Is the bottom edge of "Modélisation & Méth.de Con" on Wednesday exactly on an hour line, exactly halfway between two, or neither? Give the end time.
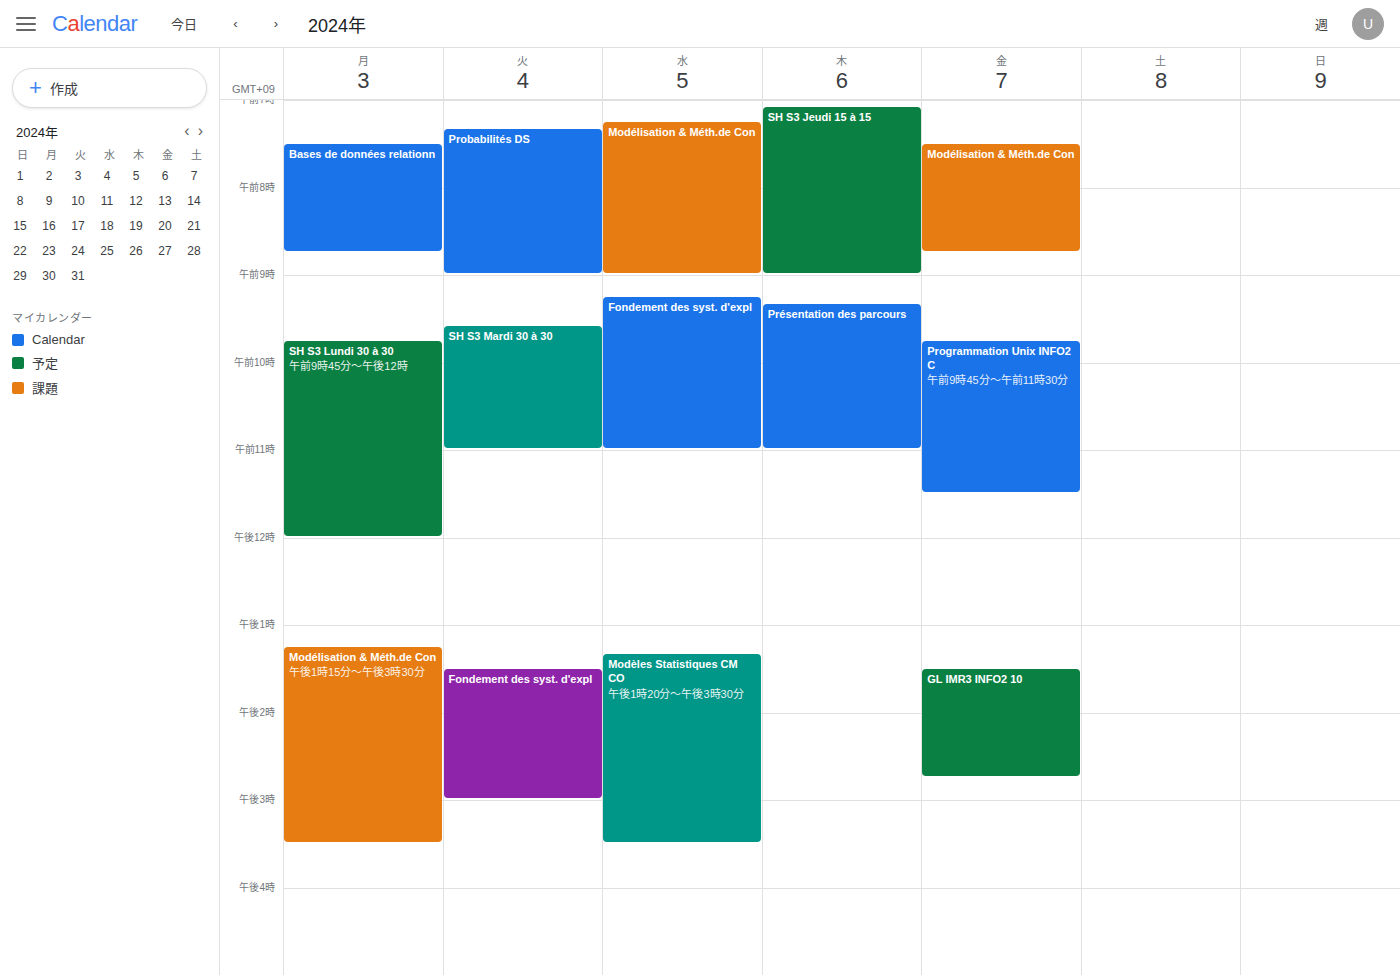
9:00 AM -- exactly on the 9 AM line.